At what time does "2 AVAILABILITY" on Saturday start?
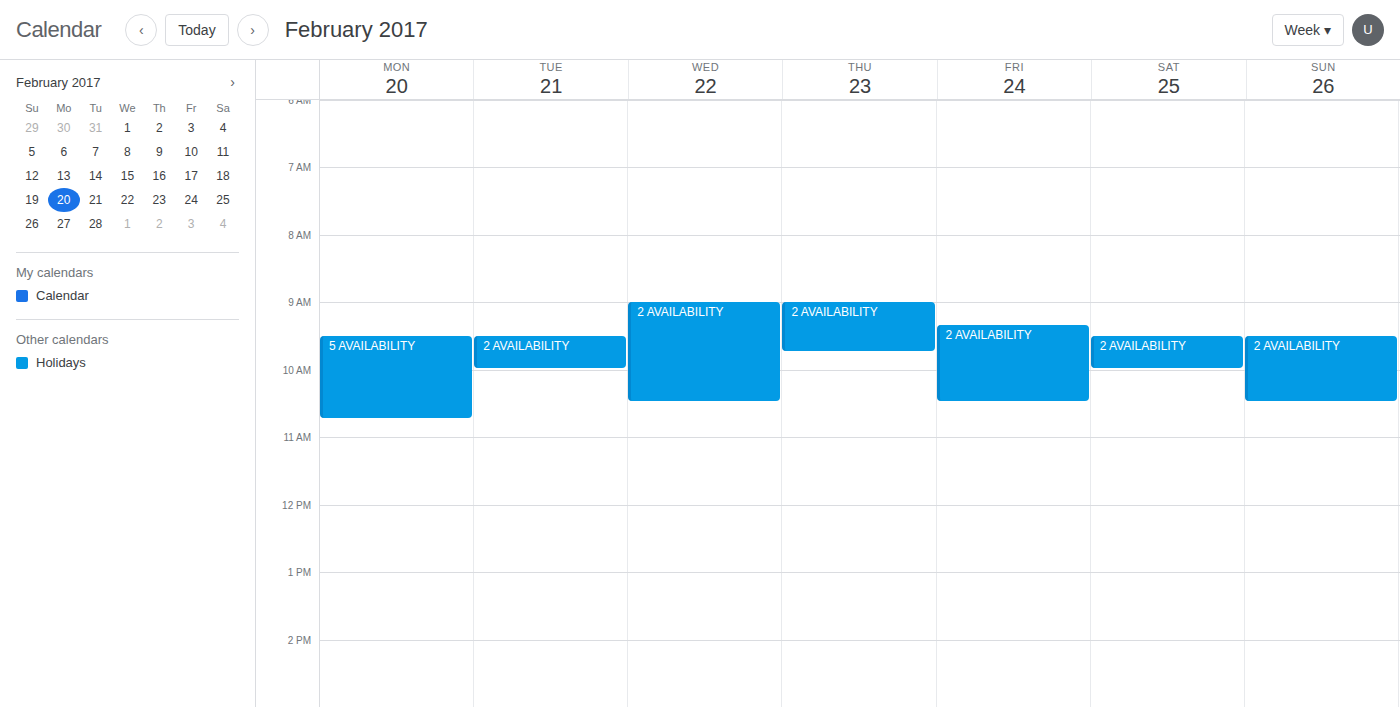
9:30 AM